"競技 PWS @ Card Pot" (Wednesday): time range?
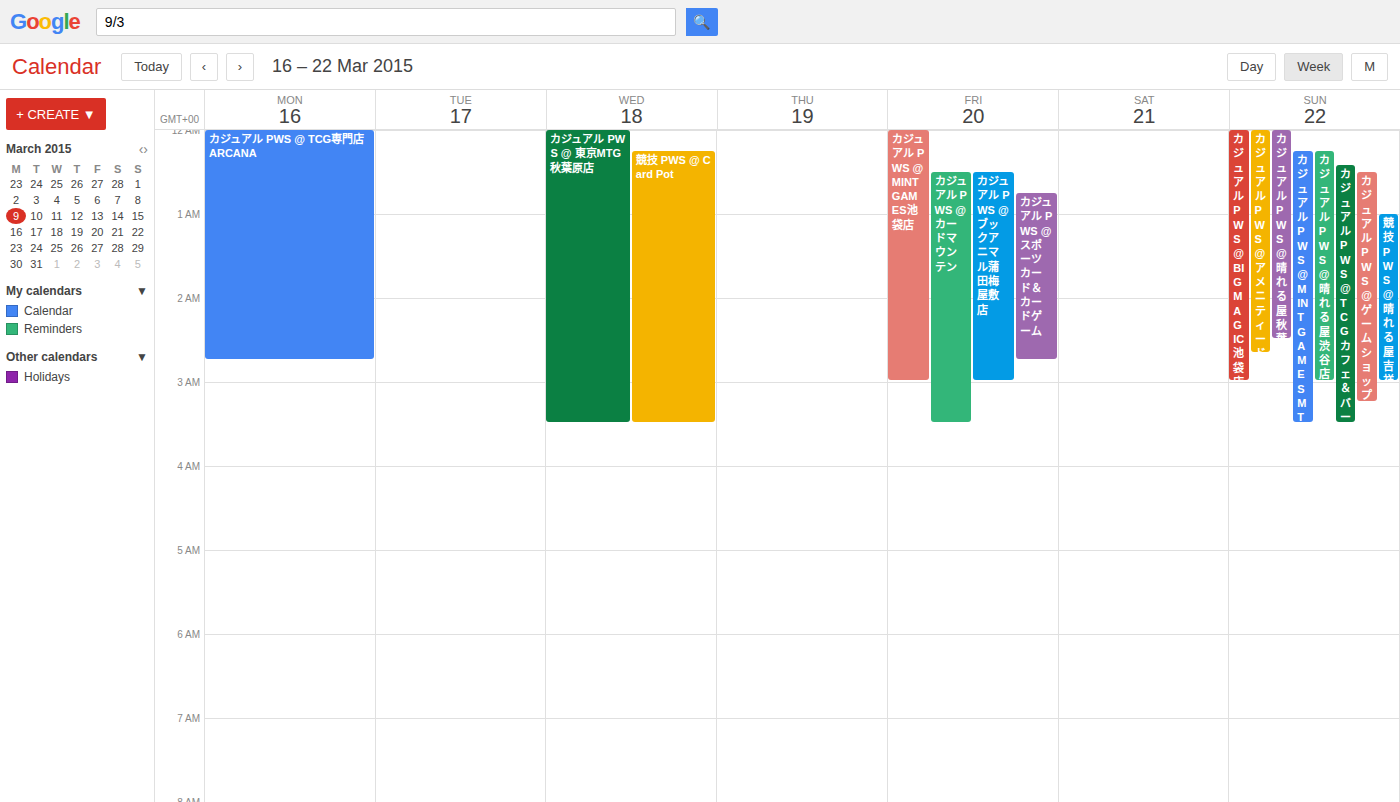
12:15 AM to 3:30 AM